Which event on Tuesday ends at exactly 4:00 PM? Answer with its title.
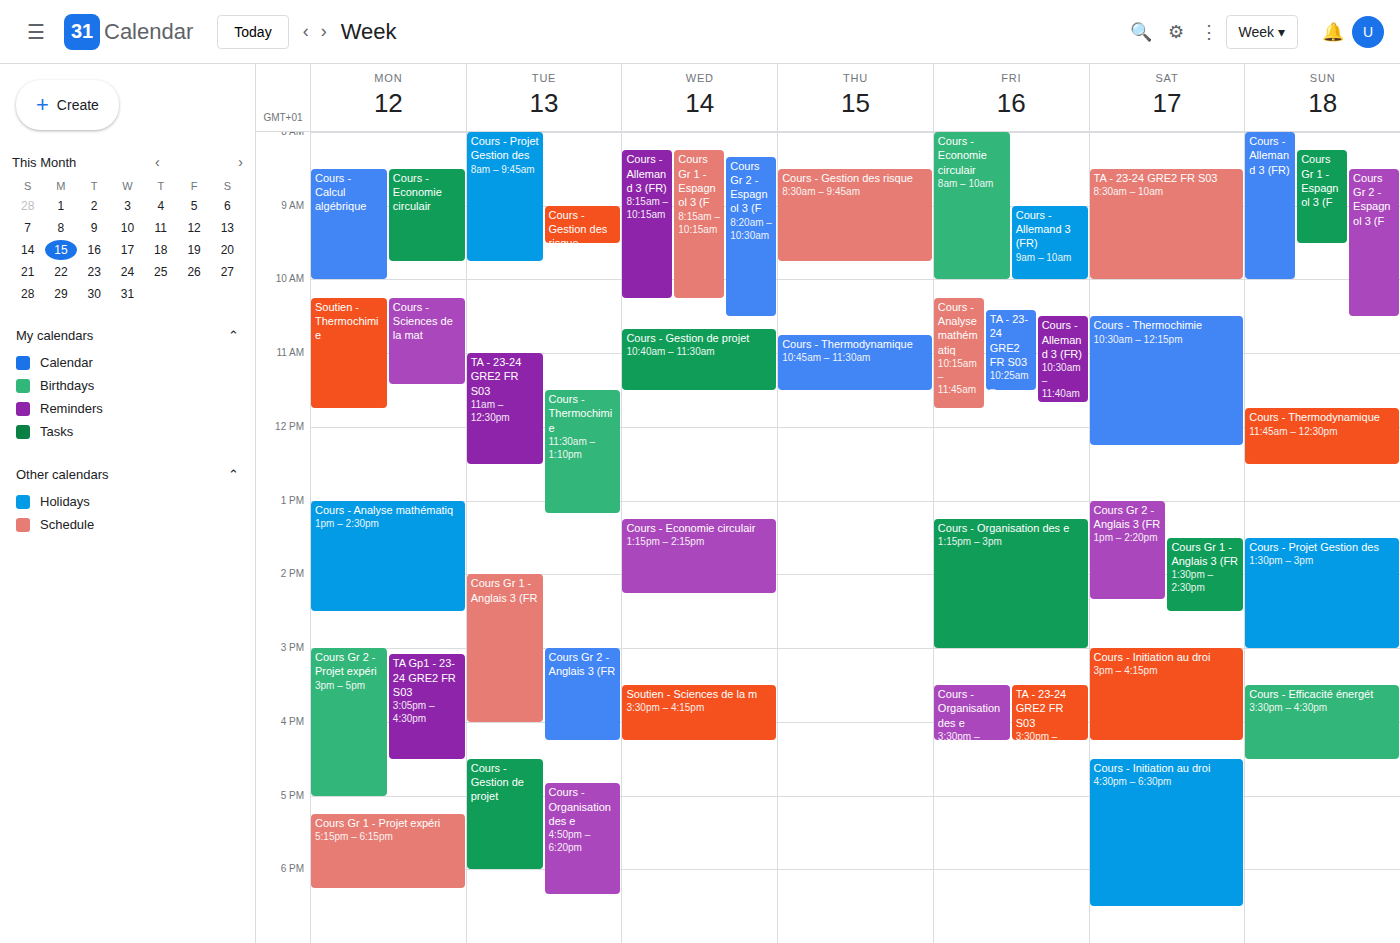
"Cours Gr 1 - Anglais 3 (FR"